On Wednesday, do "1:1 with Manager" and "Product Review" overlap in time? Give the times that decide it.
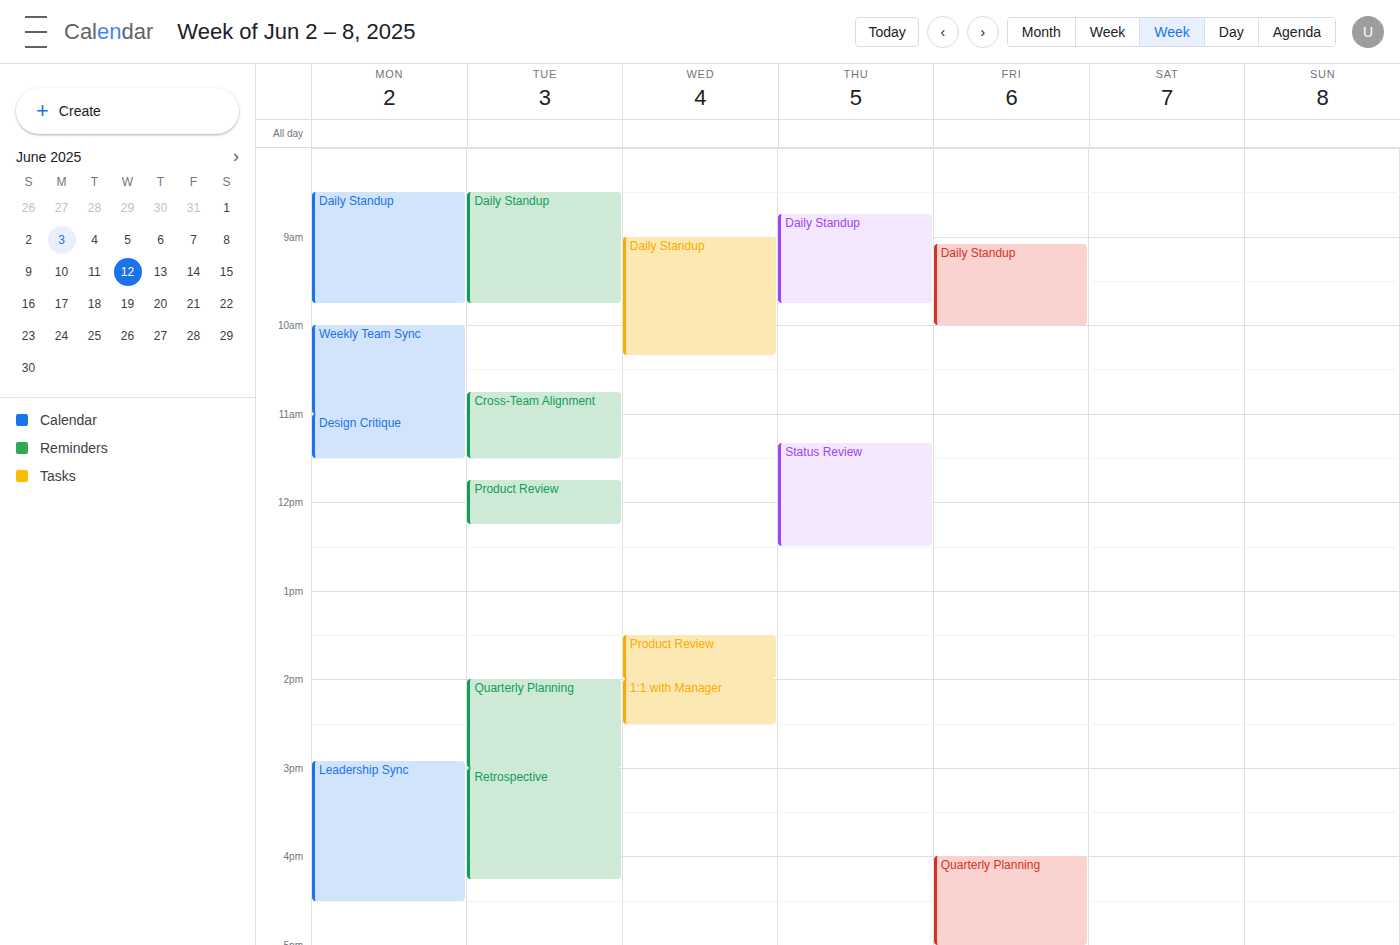
"Product Review" ends at 2:00 PM, exactly when "1:1 with Manager" starts -- they touch but do not overlap.